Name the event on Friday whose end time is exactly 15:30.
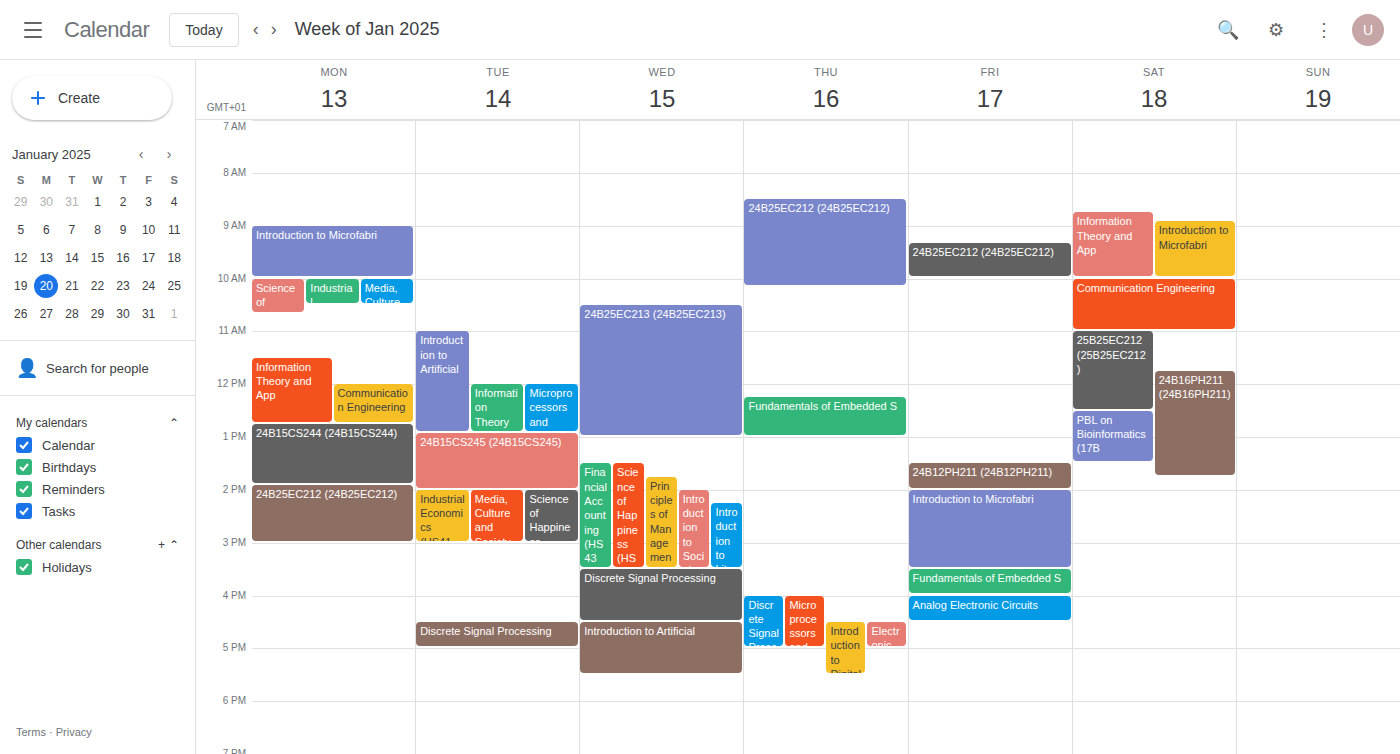
"Introduction to Microfabri"